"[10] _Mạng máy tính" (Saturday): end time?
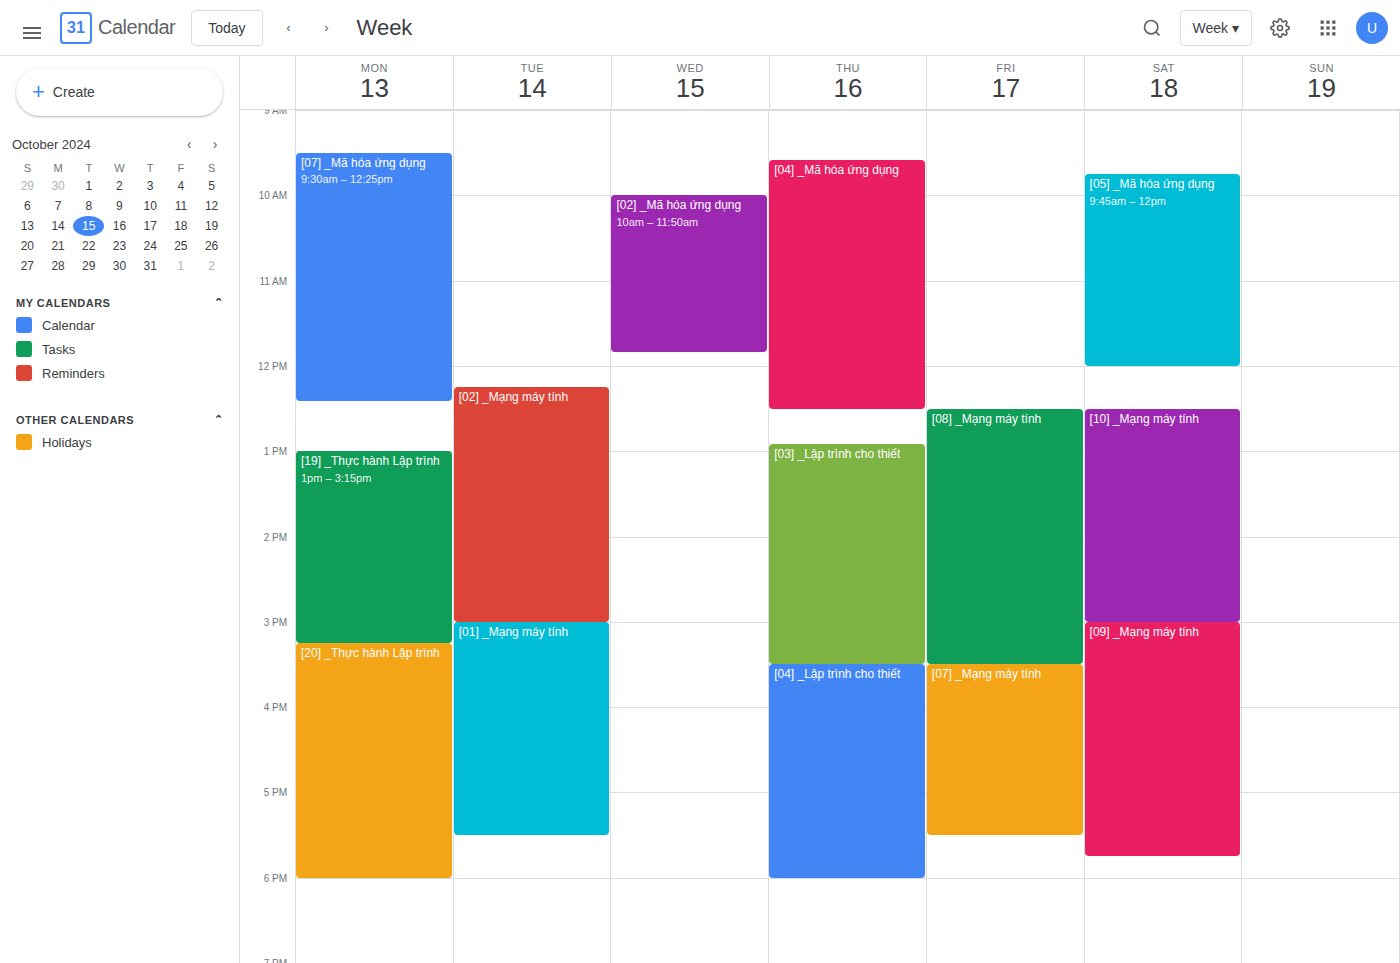
15:00